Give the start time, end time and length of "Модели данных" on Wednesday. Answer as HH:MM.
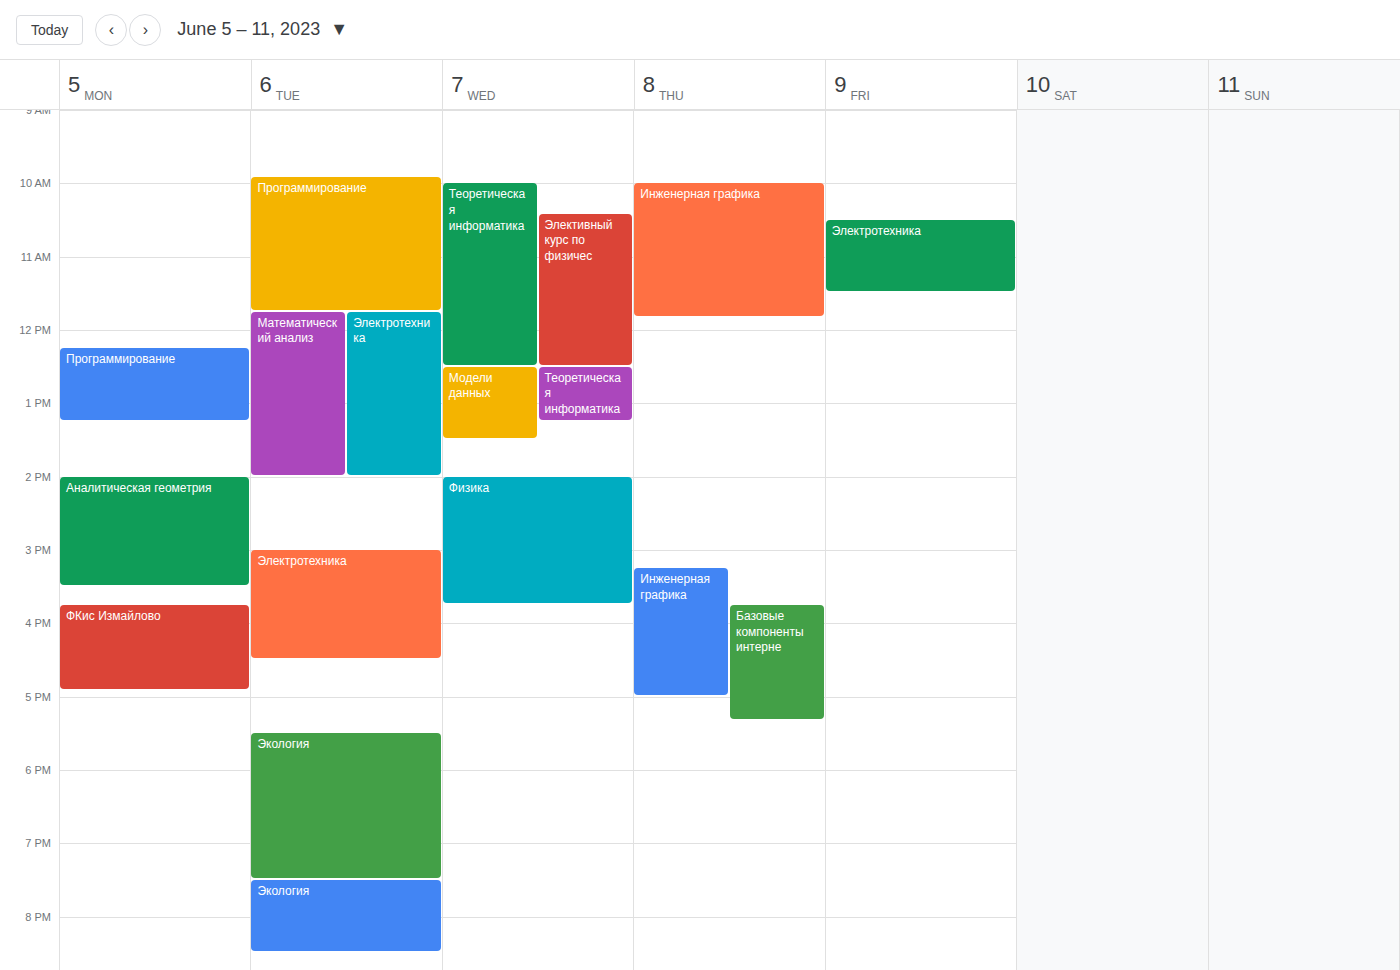
12:30 to 13:30, 1 hour